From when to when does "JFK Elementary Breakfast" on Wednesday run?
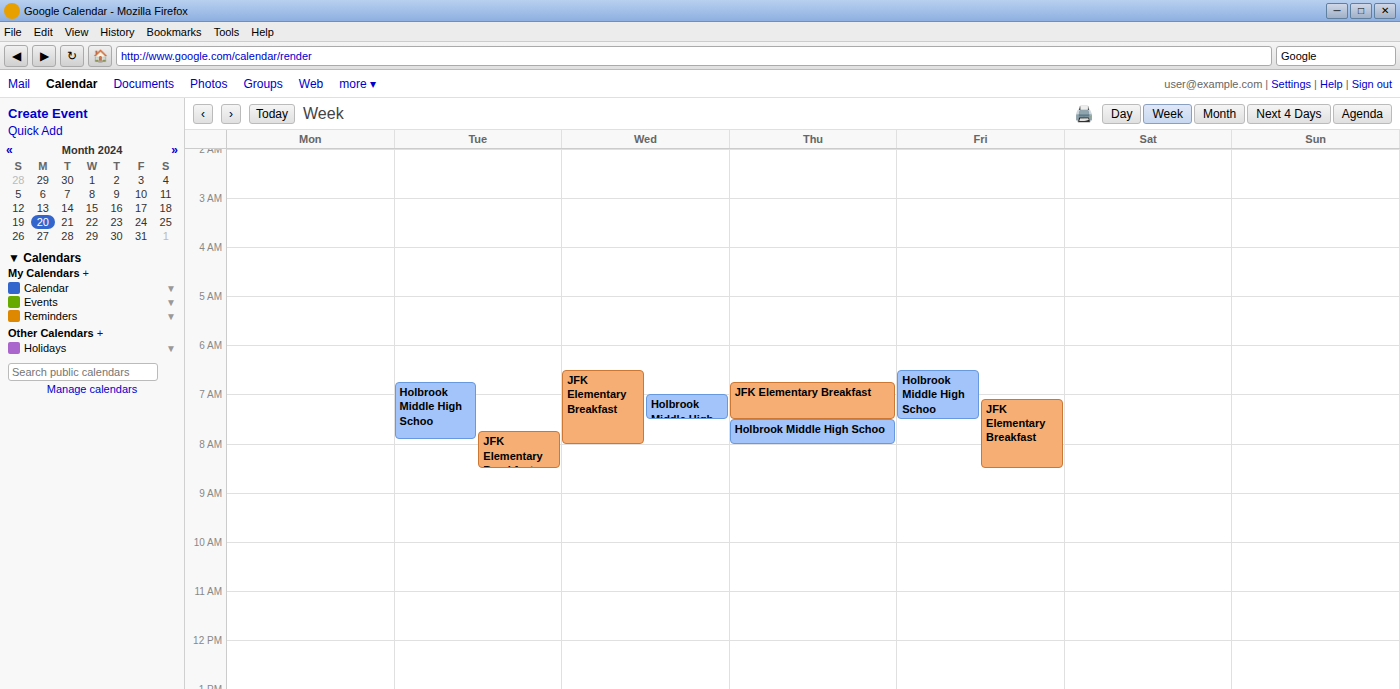
6:30 AM to 8:00 AM